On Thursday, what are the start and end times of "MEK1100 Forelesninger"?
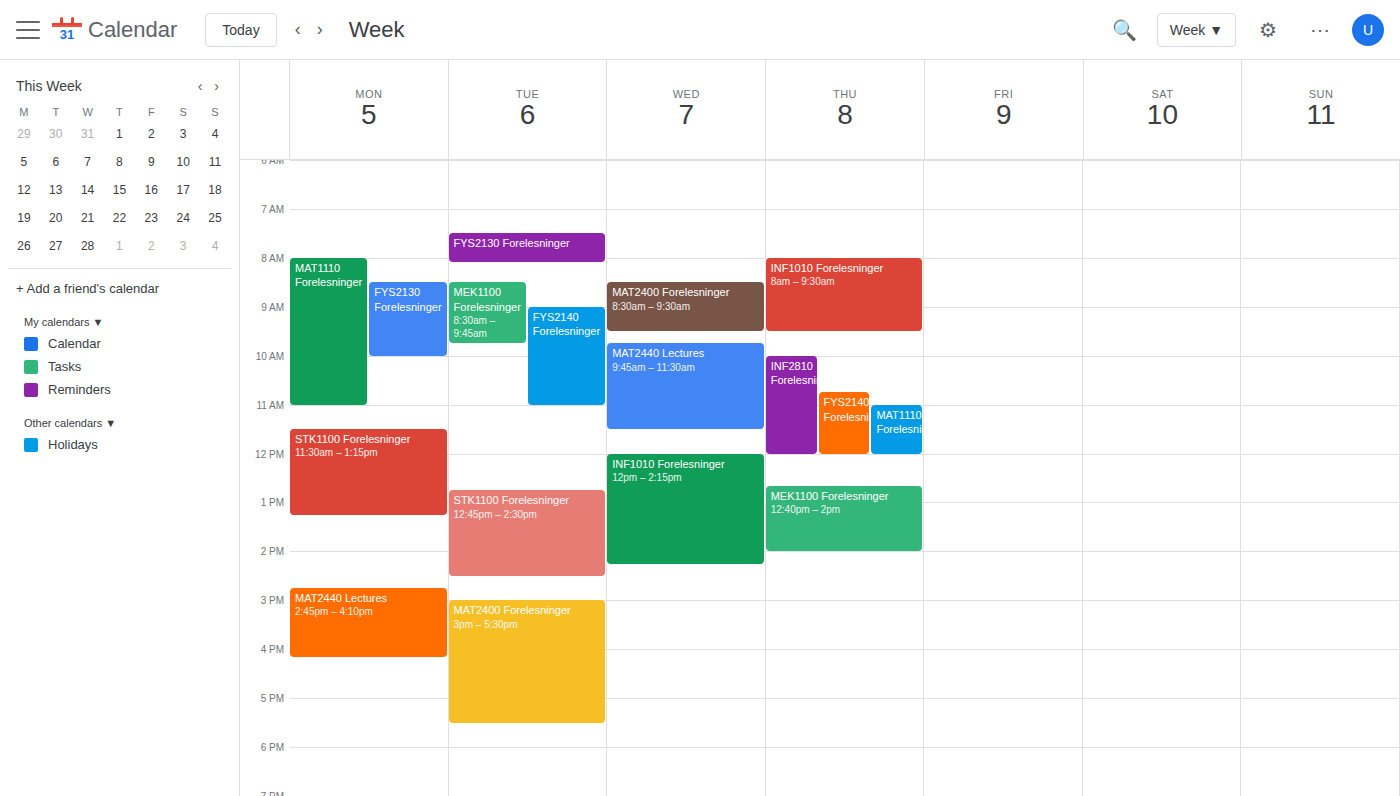
12:40 PM to 2:00 PM